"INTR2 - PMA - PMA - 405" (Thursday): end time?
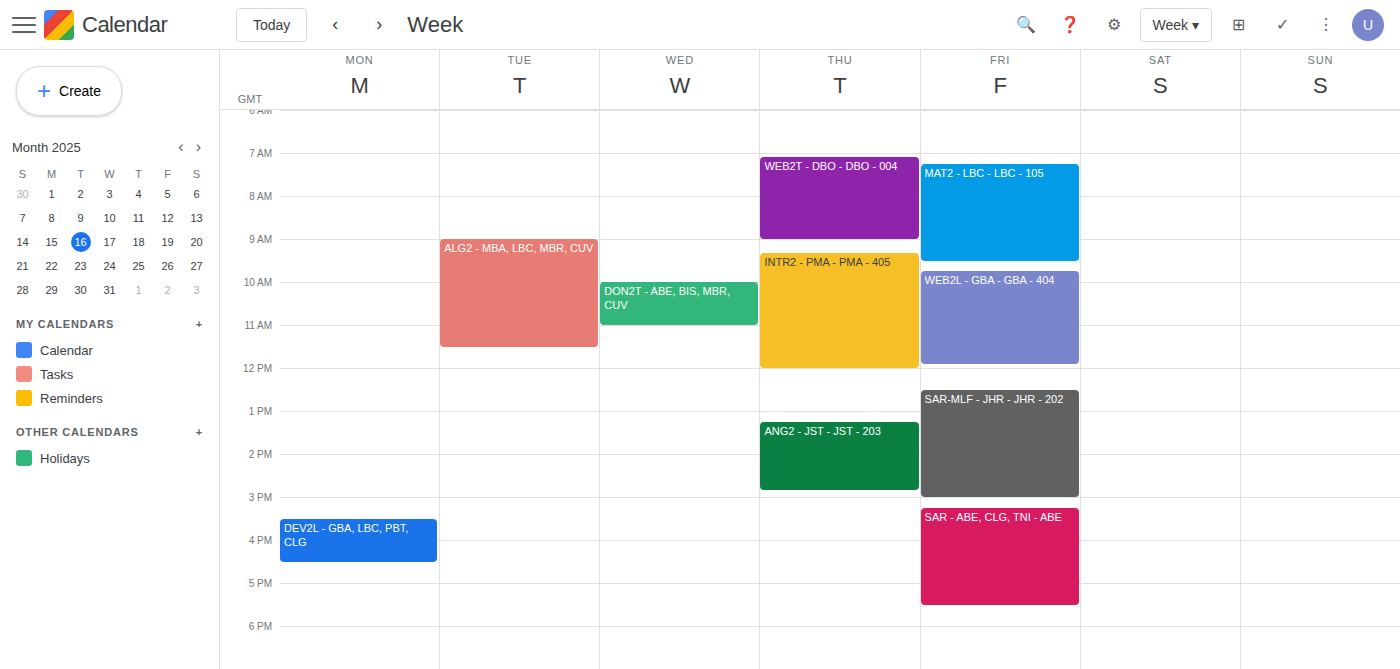
12:00 PM